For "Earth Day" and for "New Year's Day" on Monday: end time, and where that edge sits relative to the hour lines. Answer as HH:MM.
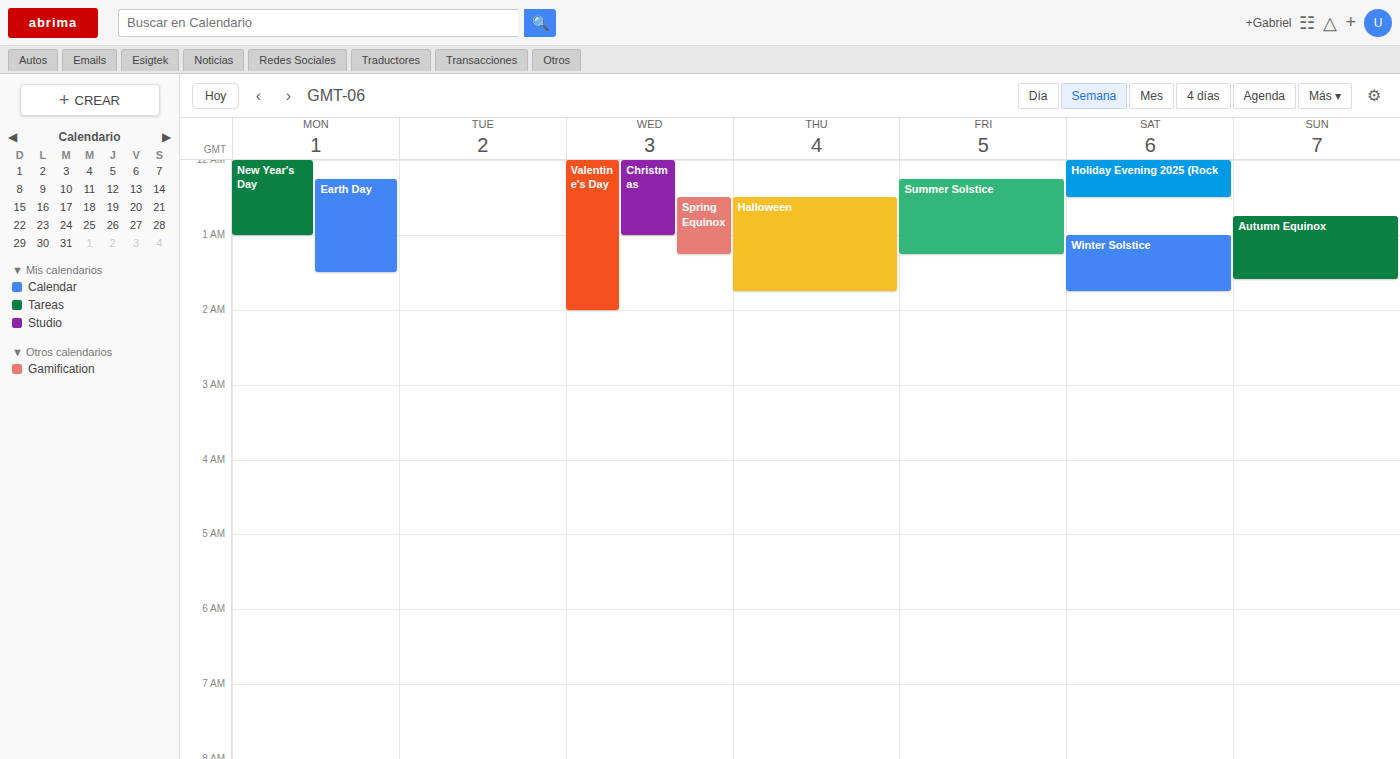
"Earth Day": 01:30, halfway between the 01:00 and 02:00 lines. "New Year's Day": 01:00, exactly on the 01:00 line.